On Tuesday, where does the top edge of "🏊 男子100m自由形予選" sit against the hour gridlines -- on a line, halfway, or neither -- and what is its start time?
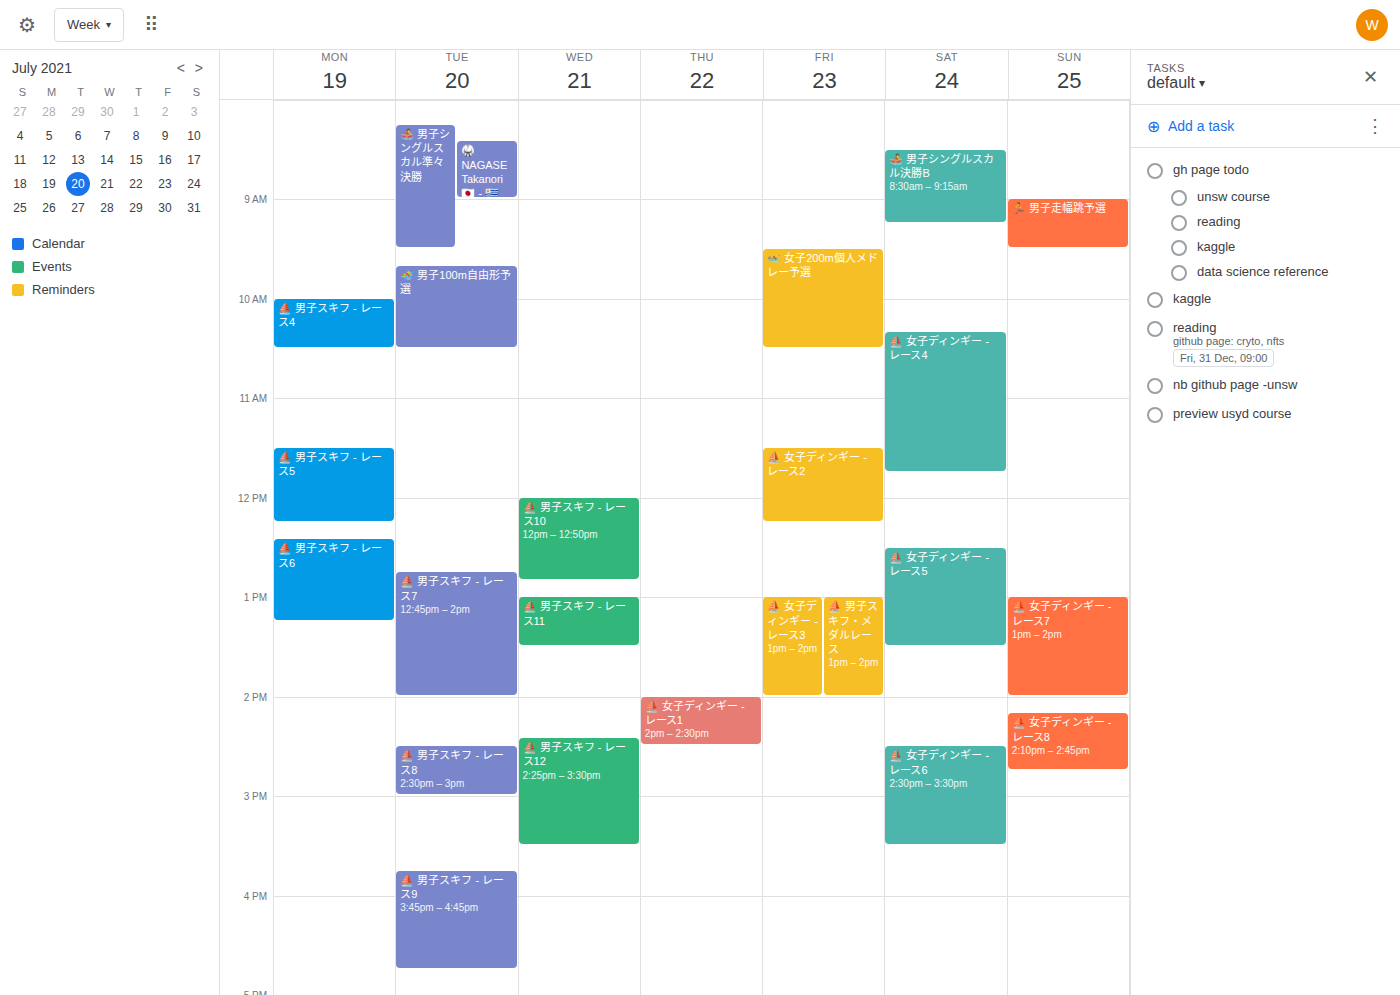
9:40 AM -- neither: 40 minutes below the 9 AM line and 20 minutes above the 10 AM line.